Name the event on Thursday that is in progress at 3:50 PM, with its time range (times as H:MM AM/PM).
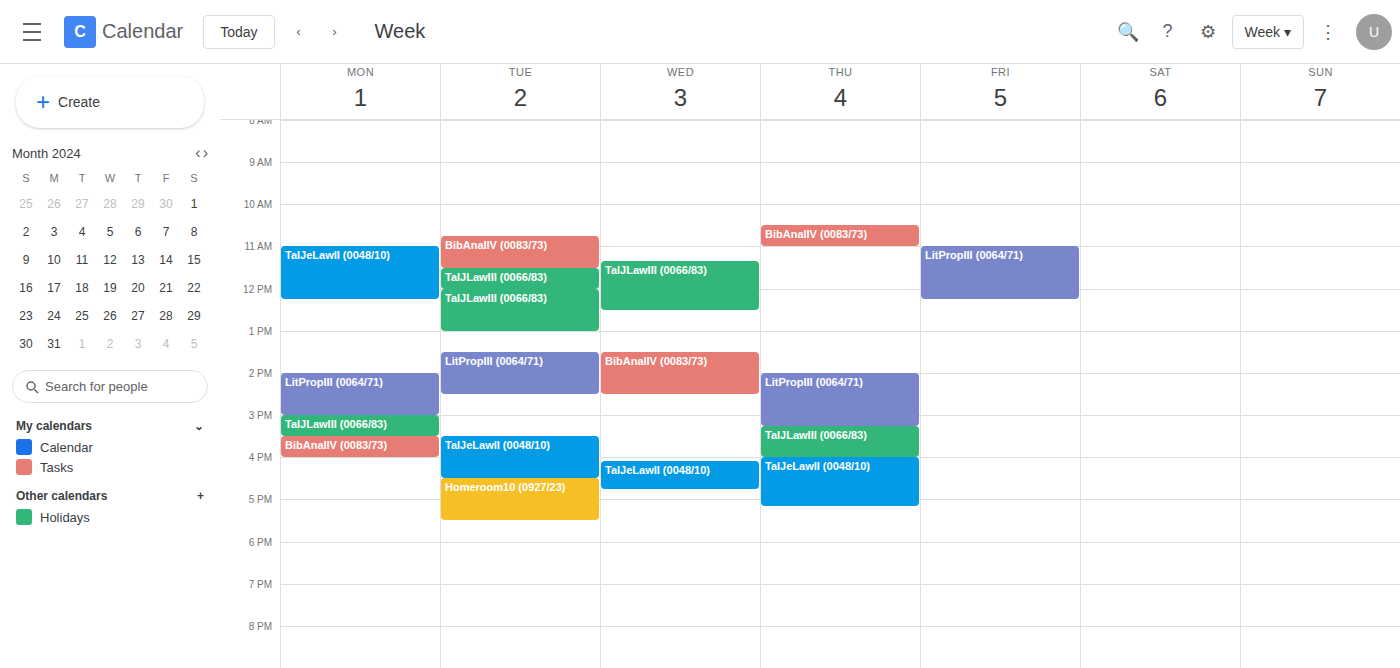
"TalJLawIII (0066/83)", 3:15 PM to 4:00 PM